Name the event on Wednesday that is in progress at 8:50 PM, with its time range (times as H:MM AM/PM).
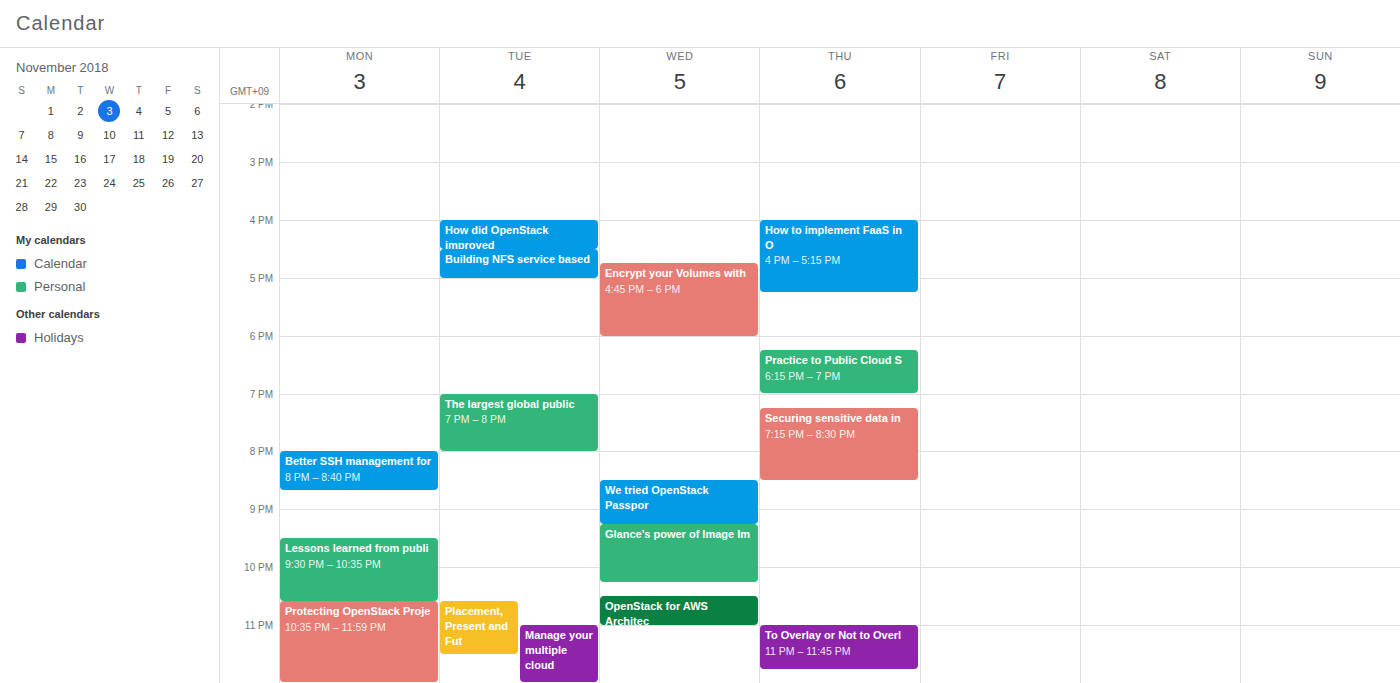
"We tried OpenStack Passpor", 8:30 PM to 9:15 PM